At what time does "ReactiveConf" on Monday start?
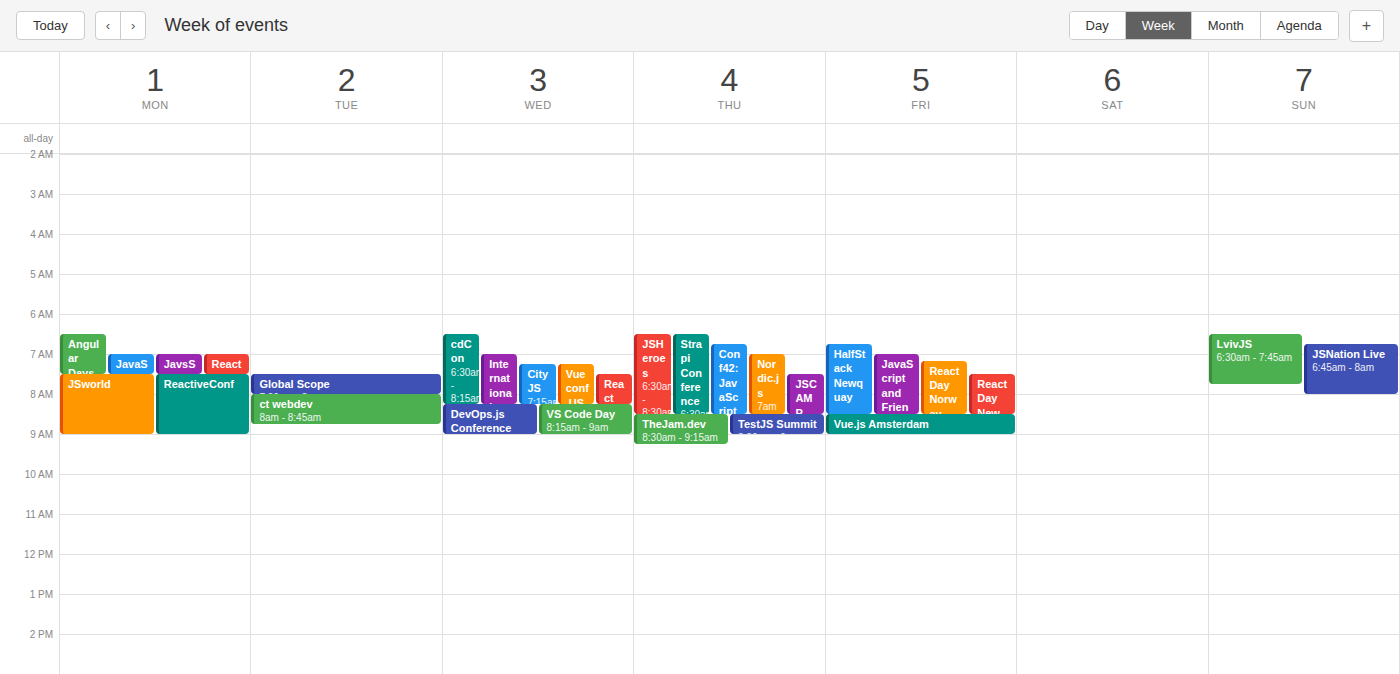
7:30 AM